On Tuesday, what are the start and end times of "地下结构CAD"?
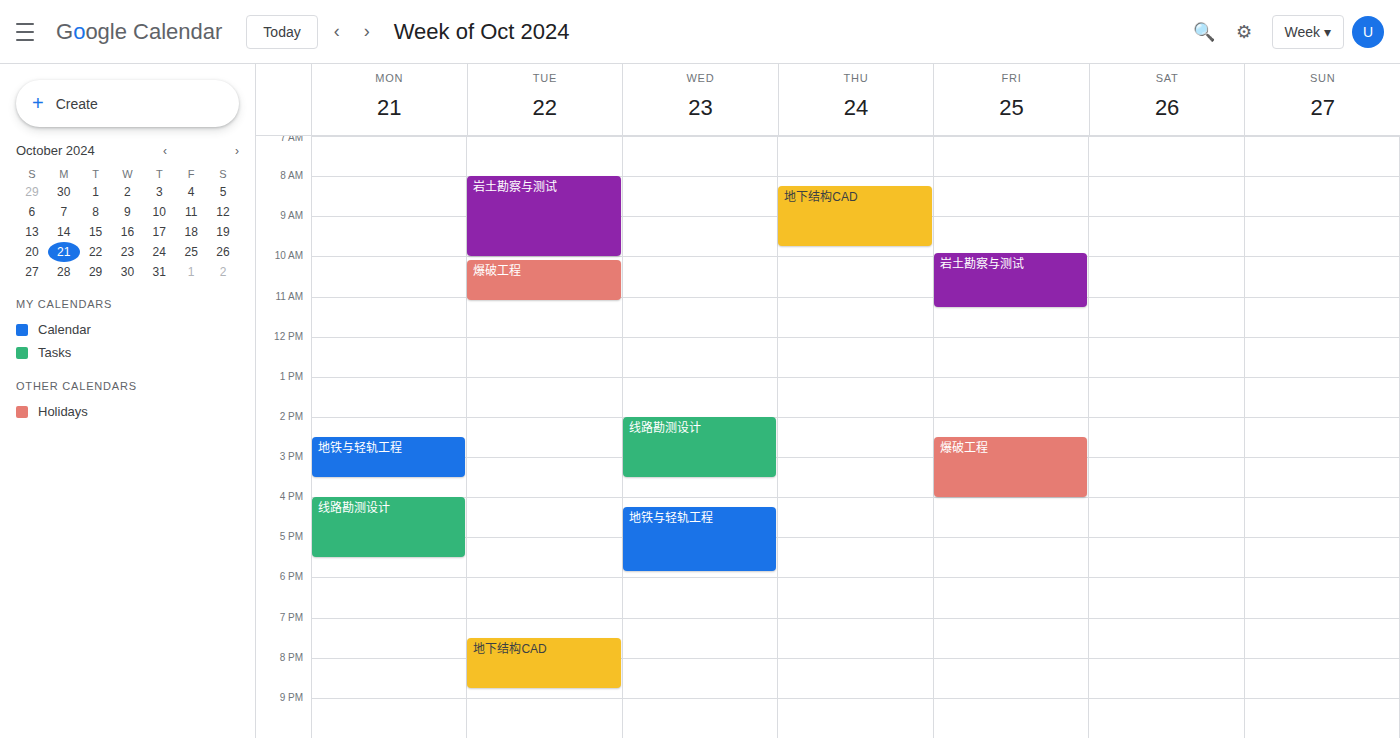
19:30 to 20:45